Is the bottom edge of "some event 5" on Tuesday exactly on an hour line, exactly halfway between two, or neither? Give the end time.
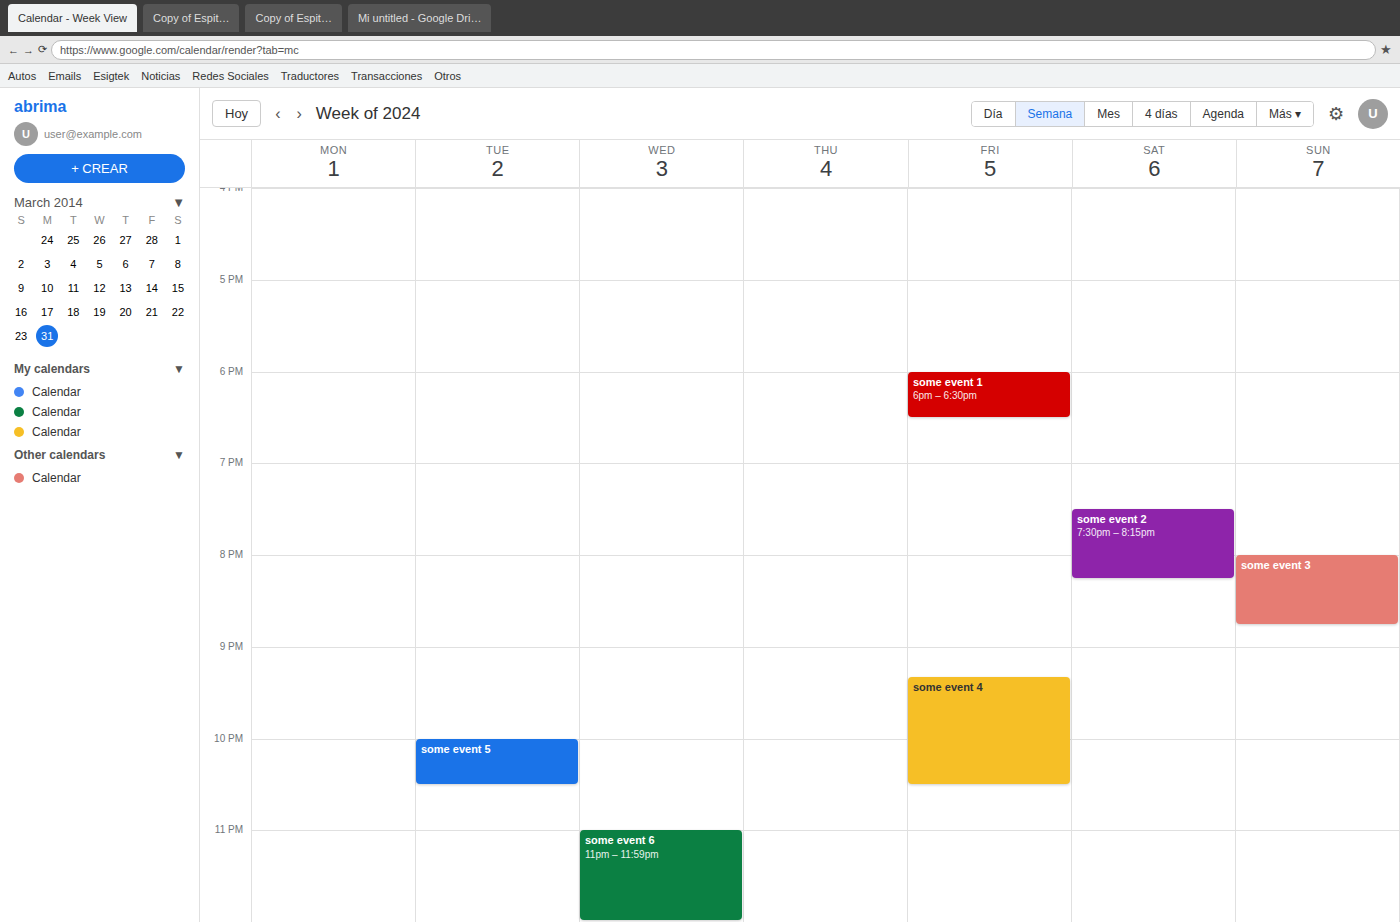
10:30 PM -- halfway between the 10 PM and 11 PM lines.